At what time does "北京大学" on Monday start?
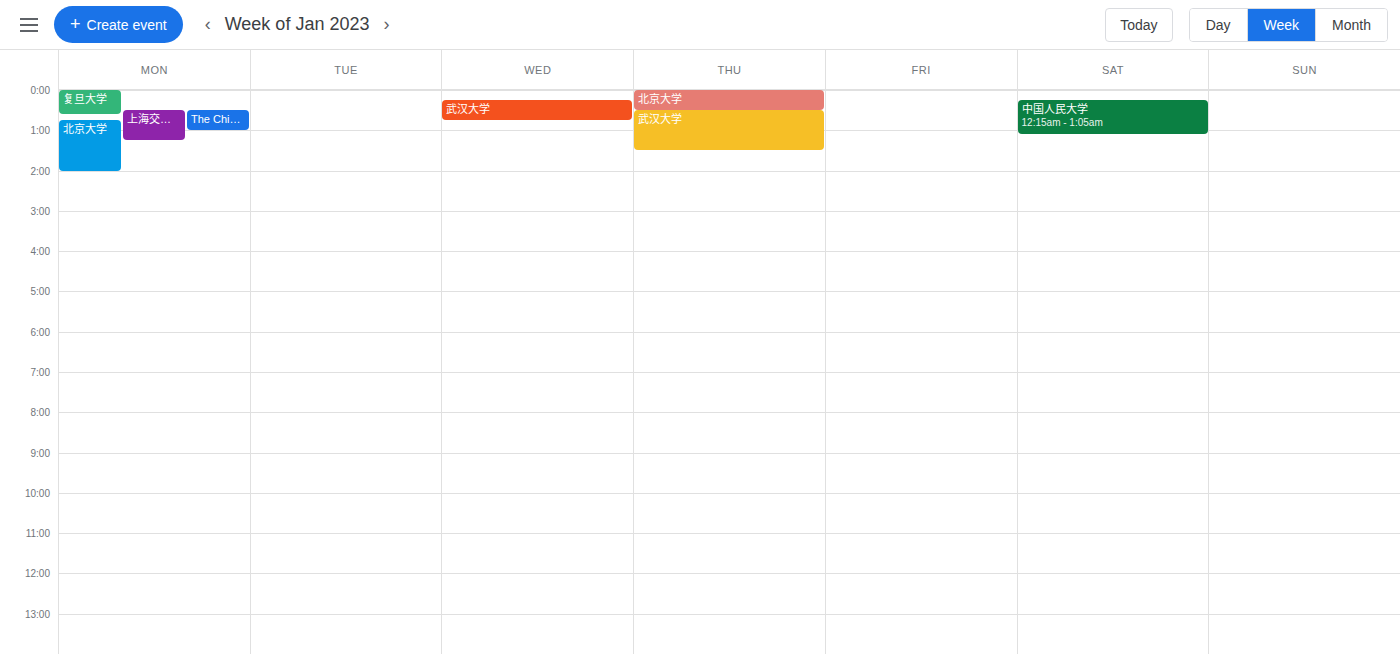
12:45 AM